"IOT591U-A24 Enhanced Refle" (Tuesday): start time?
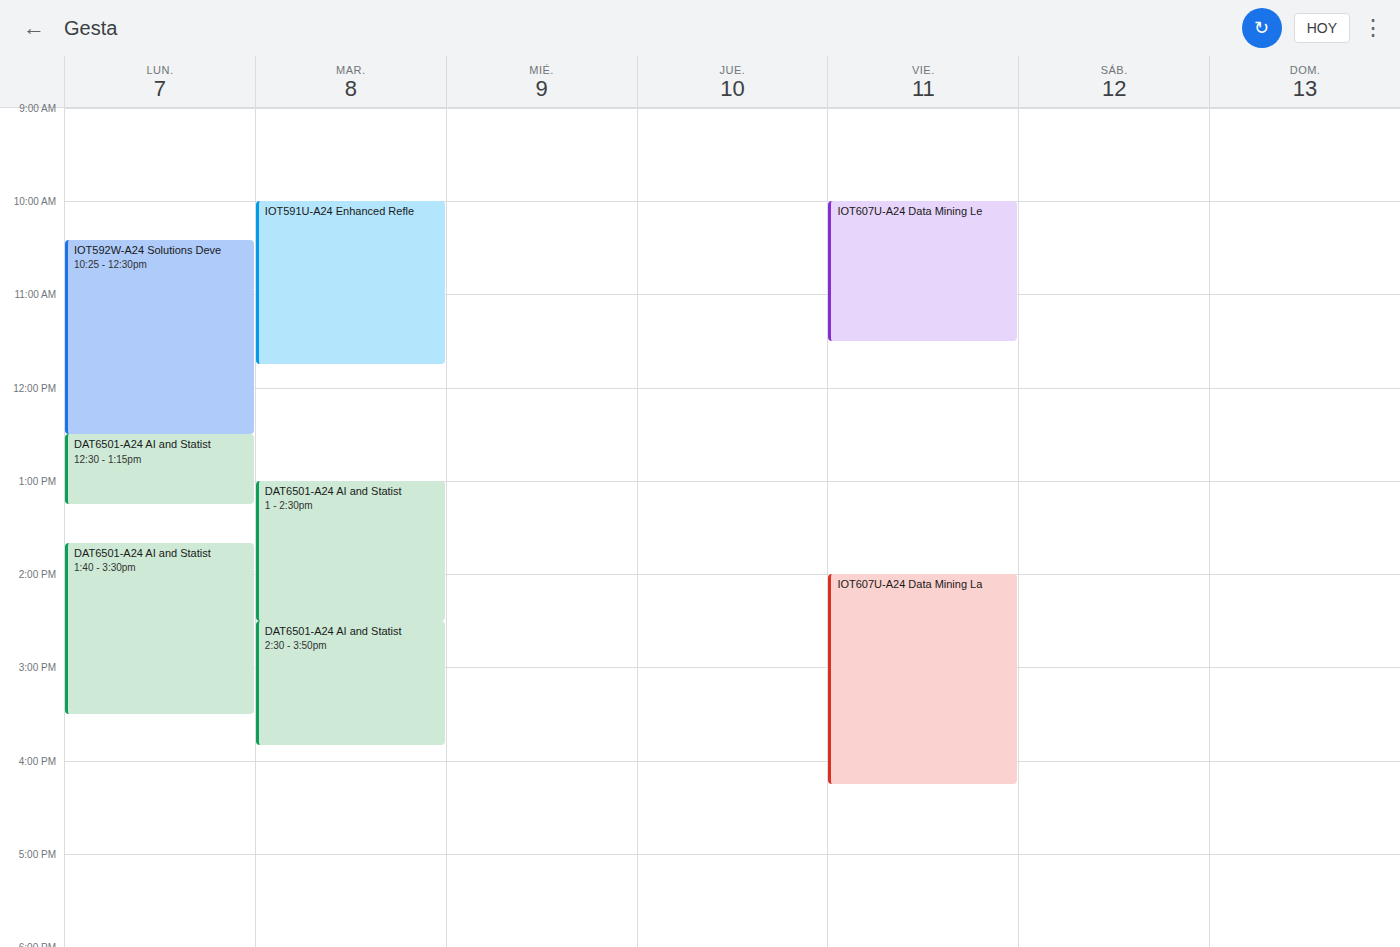
10:00